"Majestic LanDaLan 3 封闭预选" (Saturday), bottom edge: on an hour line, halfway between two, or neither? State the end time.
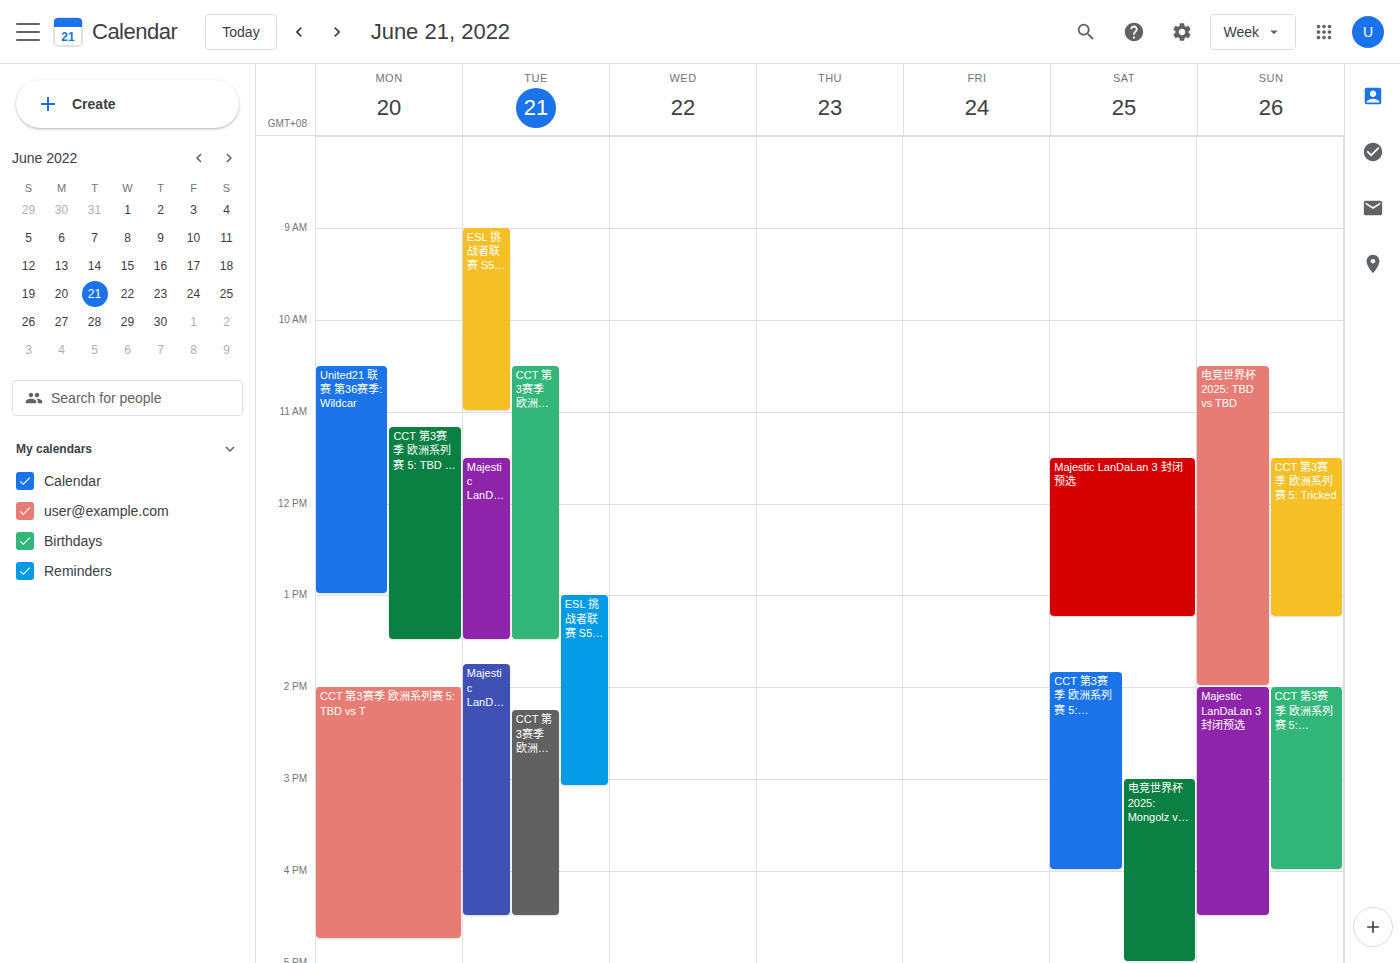
1:15 PM -- neither: a quarter of the way from the 1 PM line to the 2 PM line.